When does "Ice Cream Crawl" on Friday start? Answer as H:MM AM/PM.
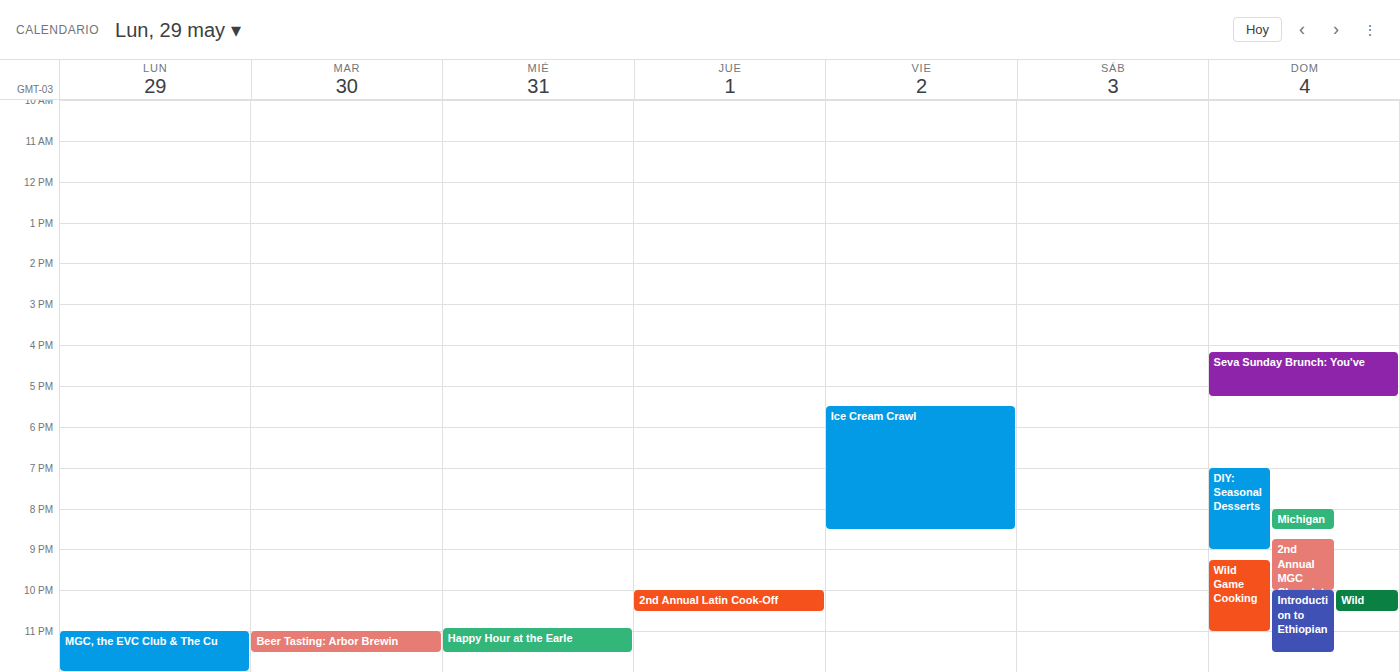
5:30 PM